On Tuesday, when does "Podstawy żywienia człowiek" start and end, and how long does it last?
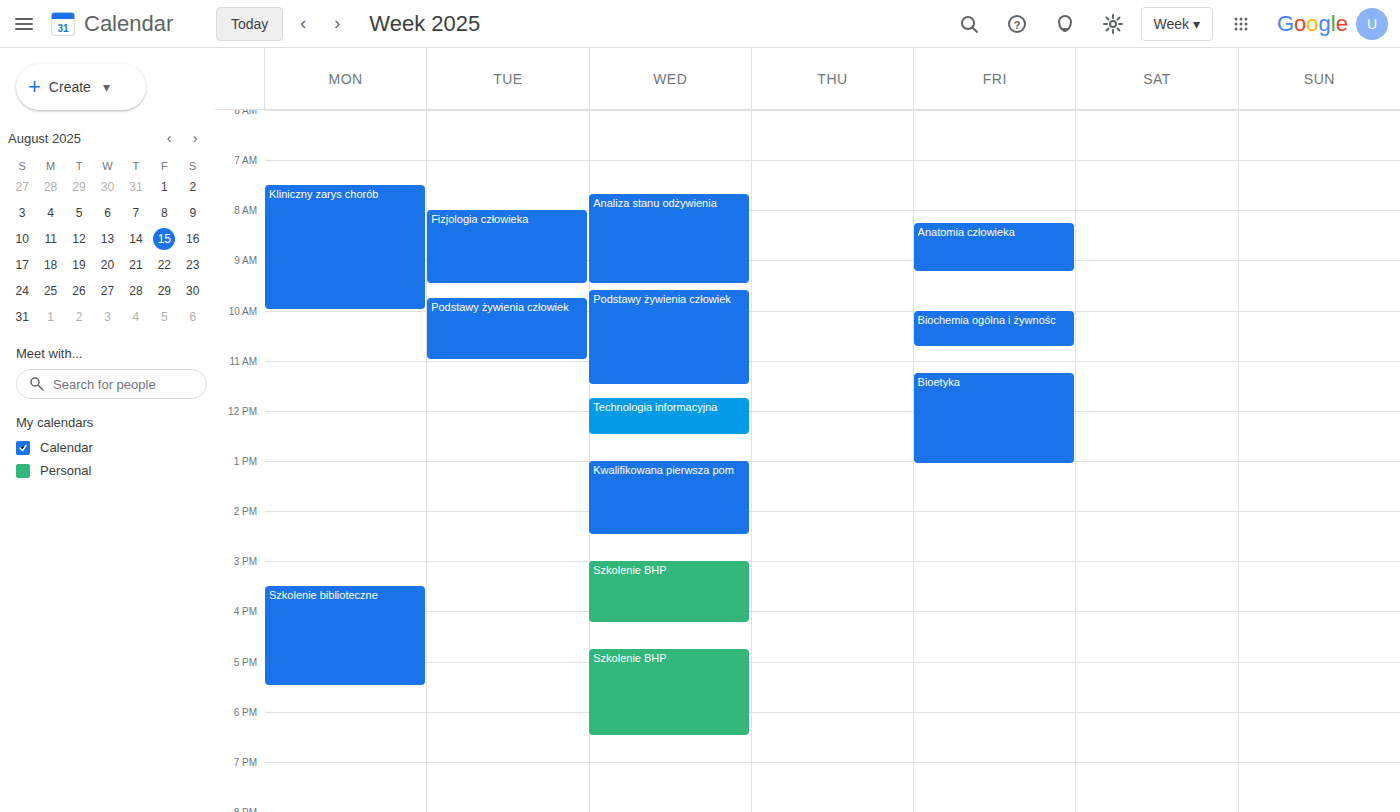
9:45 AM to 11:00 AM, 1 hour 15 minutes